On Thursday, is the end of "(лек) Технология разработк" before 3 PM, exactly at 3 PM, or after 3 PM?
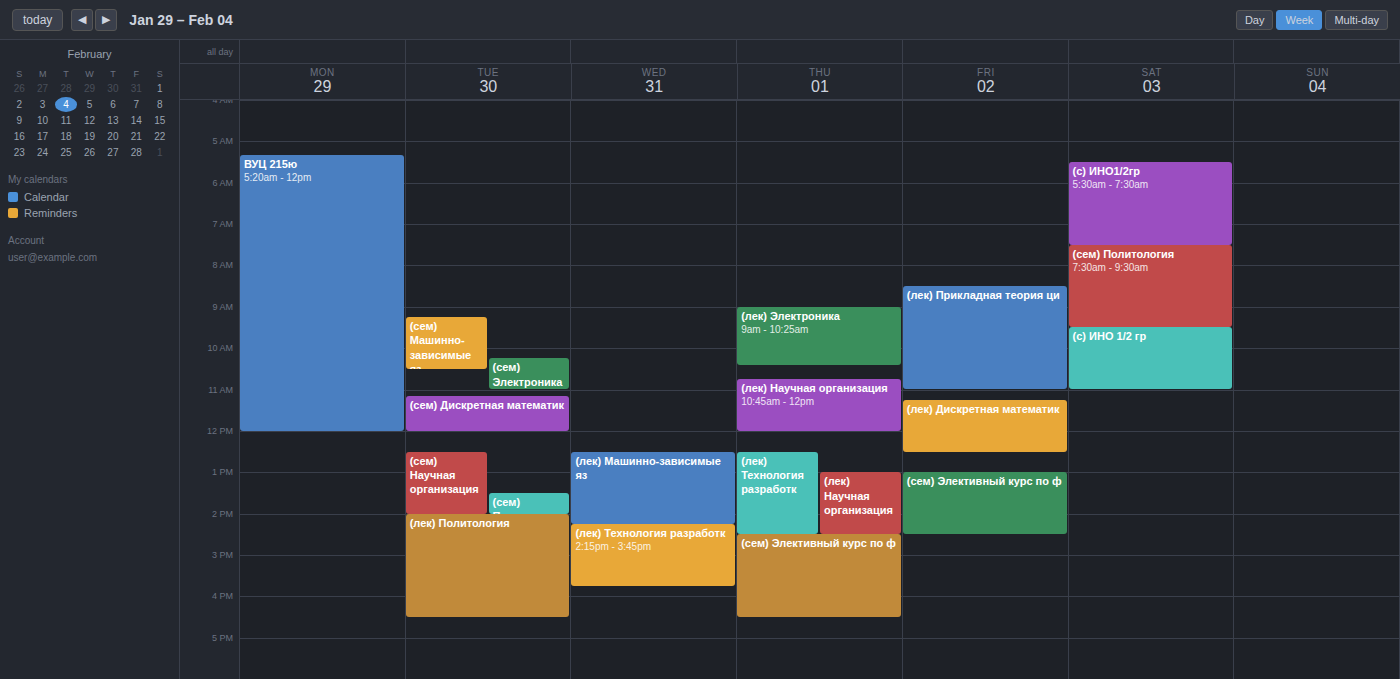
2:30 PM -- before 3 PM, 30 minutes above the 3 PM line.